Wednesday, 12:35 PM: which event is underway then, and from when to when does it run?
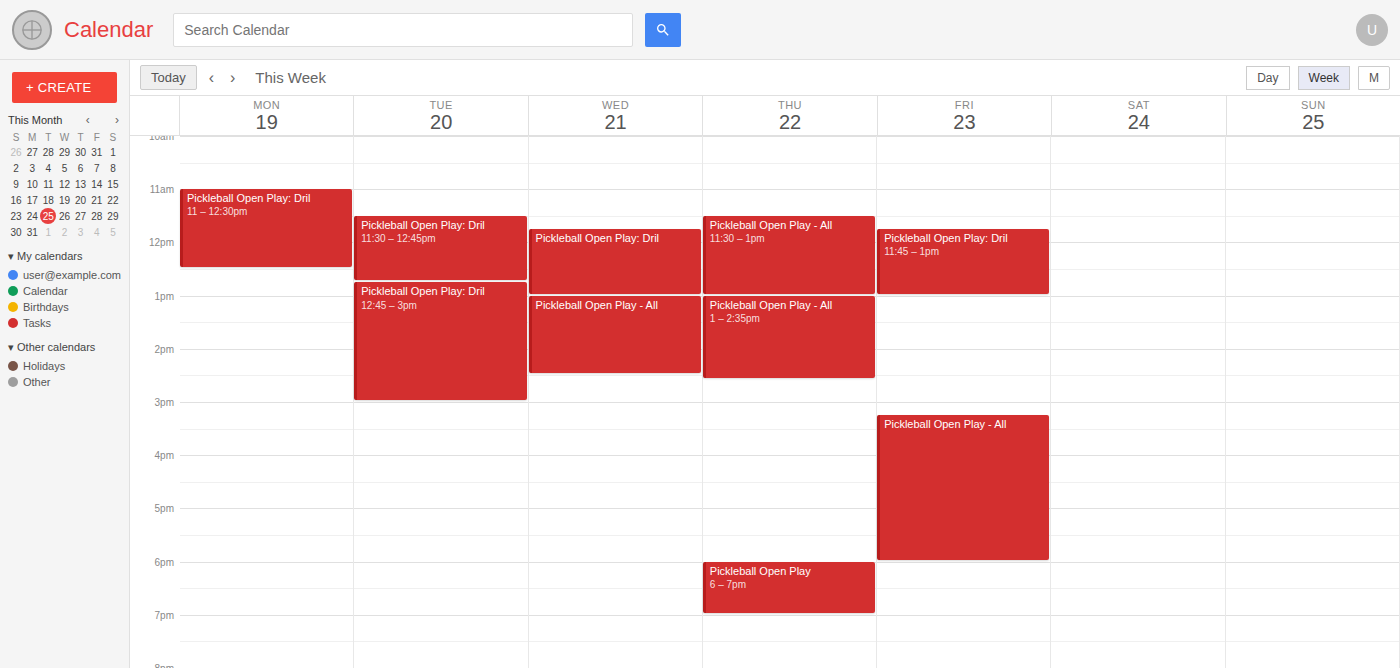
"Pickleball Open Play: Dril", 11:45 AM to 1:00 PM